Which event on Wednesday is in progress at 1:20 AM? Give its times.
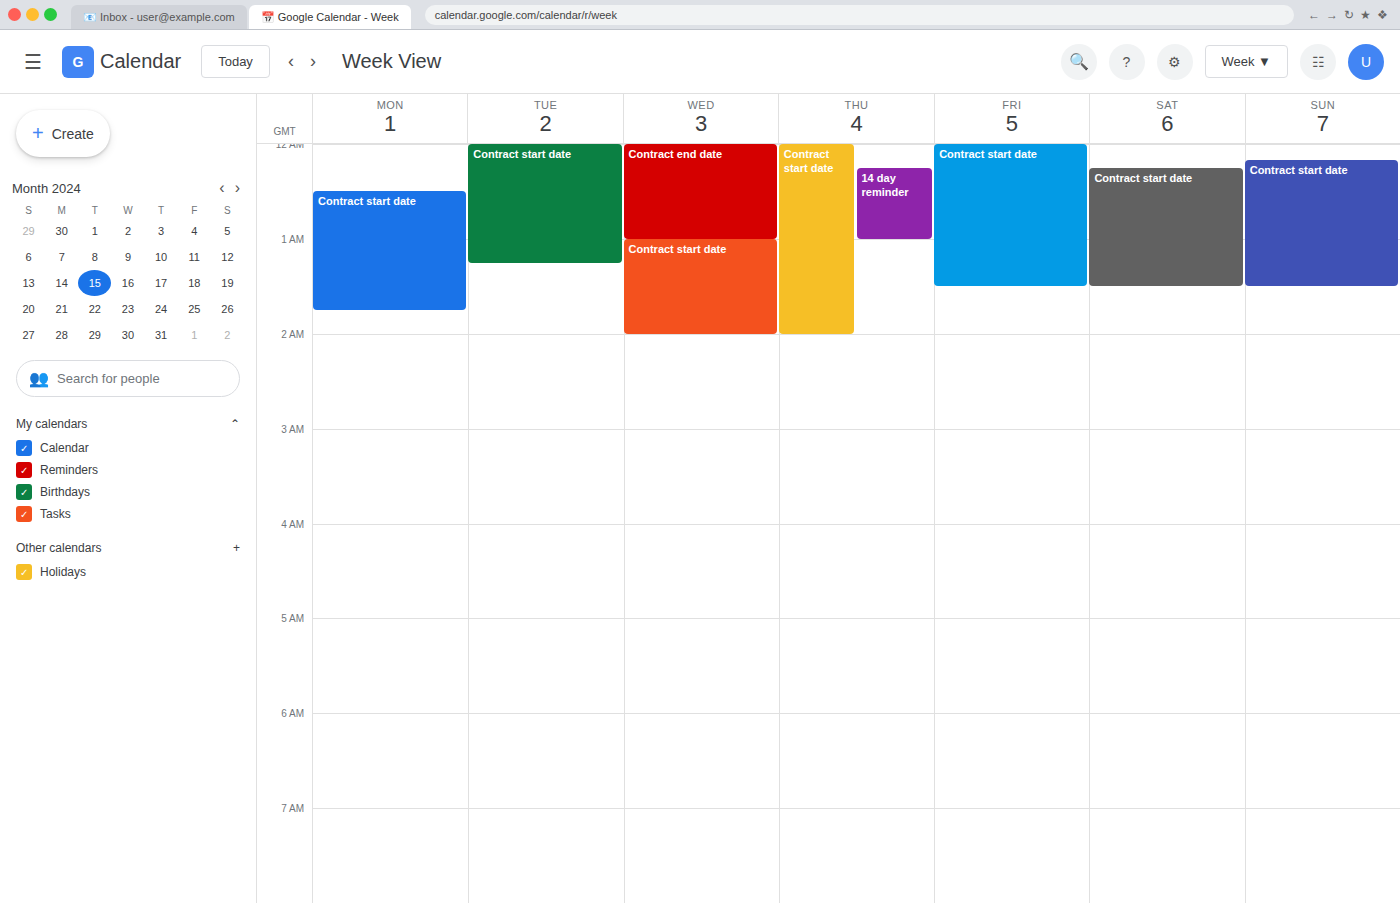
"Contract start date", 1:00 AM to 2:00 AM